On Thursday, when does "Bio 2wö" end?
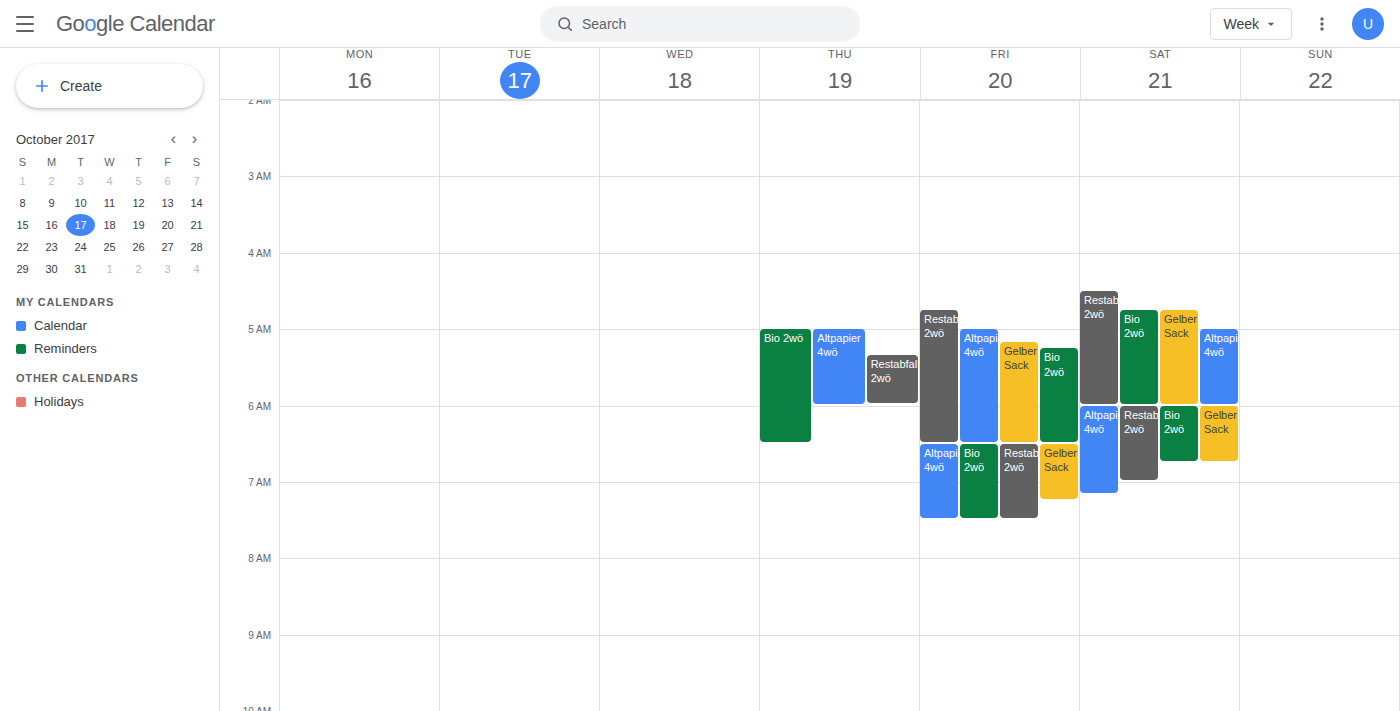
6:30 AM